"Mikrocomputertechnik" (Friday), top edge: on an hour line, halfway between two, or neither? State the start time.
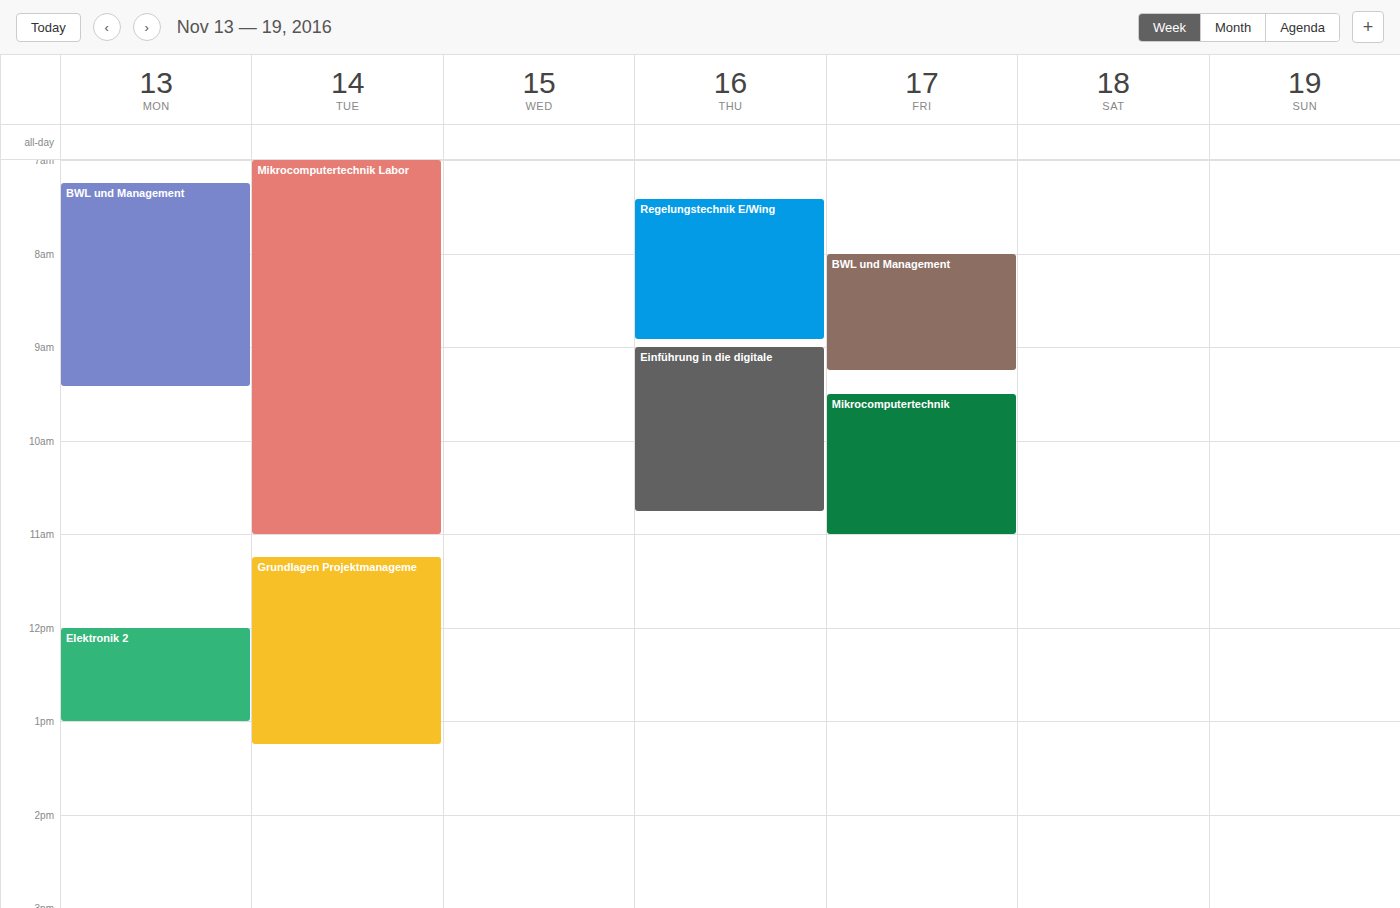
9:30 AM -- halfway between the 9 AM and 10 AM lines.